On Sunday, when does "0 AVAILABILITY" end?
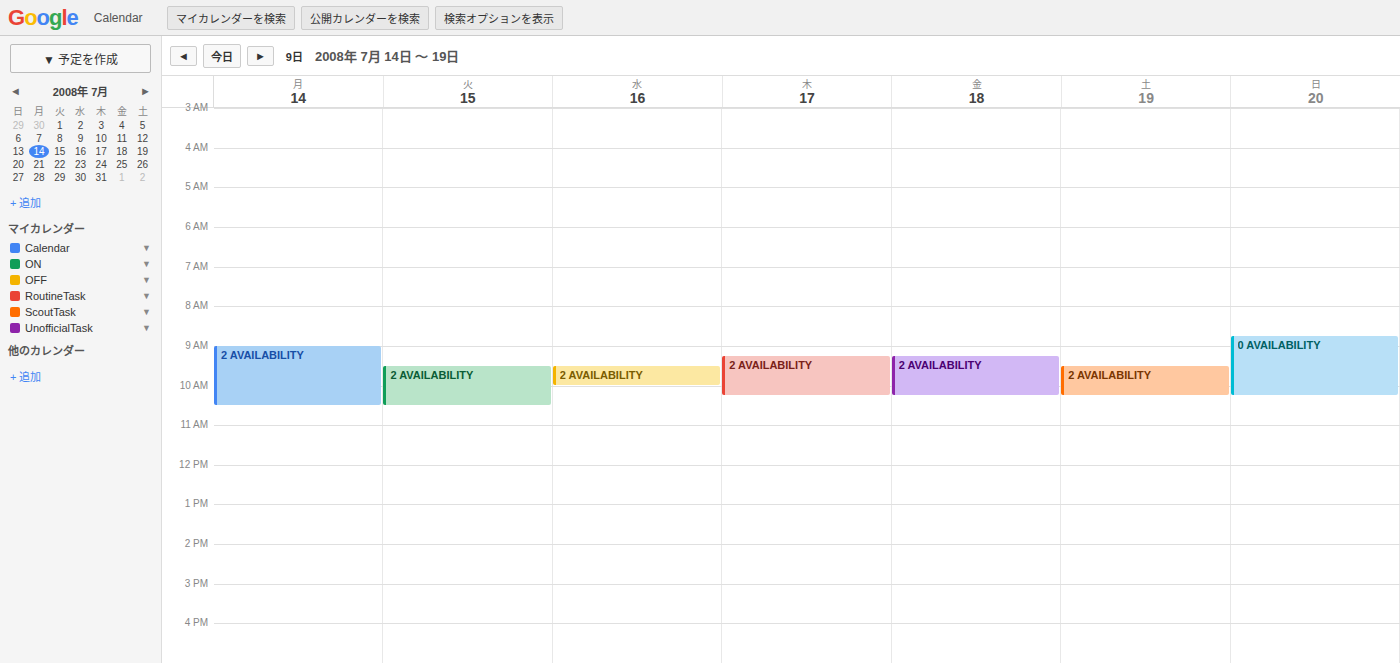
10:15 AM